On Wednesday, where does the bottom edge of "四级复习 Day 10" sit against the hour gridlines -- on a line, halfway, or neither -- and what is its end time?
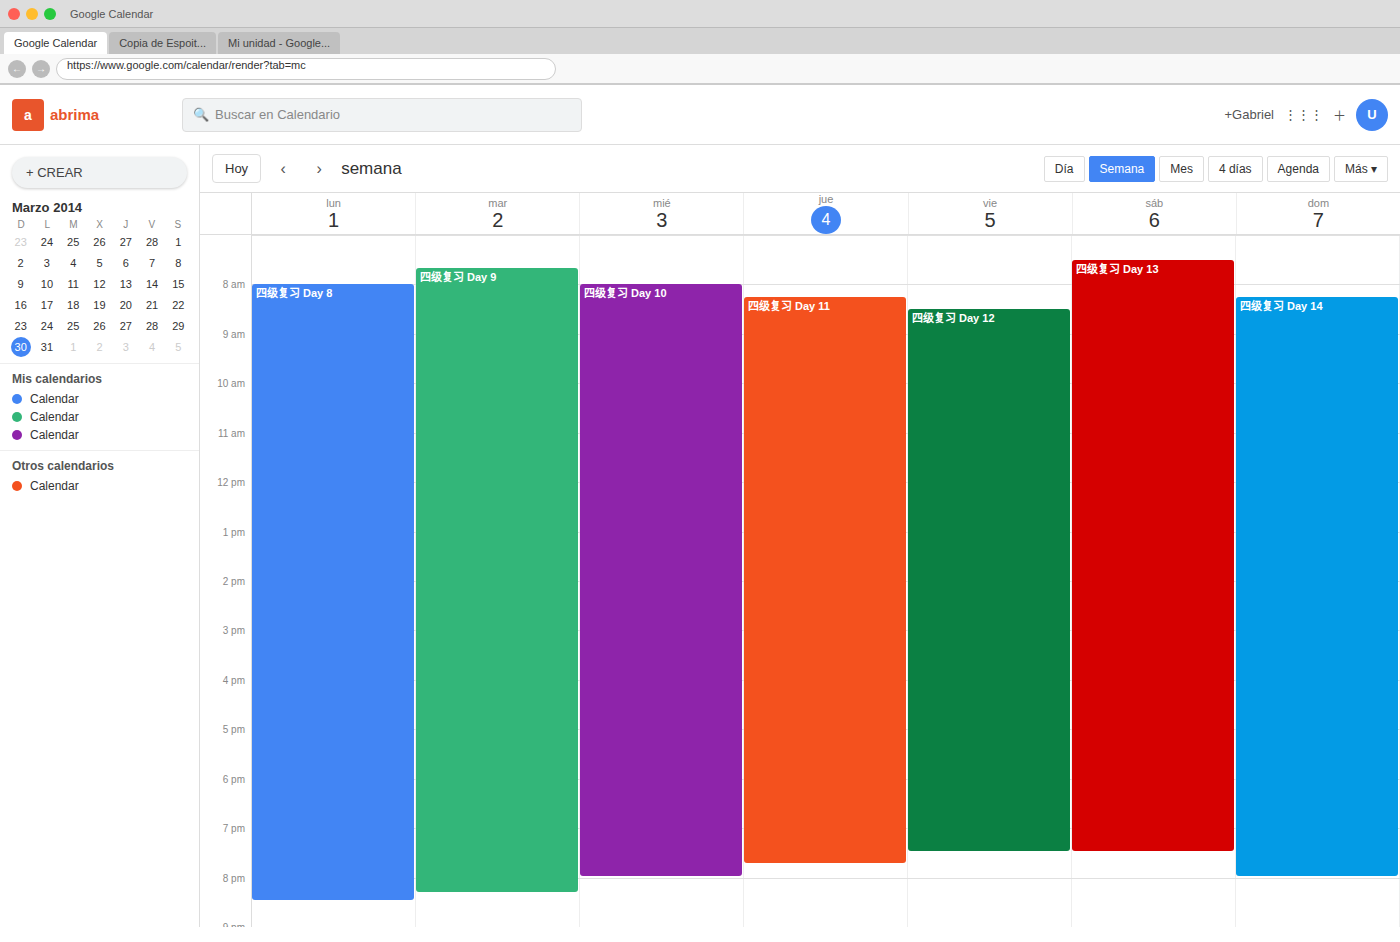
8:00 PM -- exactly on the 8 PM line.